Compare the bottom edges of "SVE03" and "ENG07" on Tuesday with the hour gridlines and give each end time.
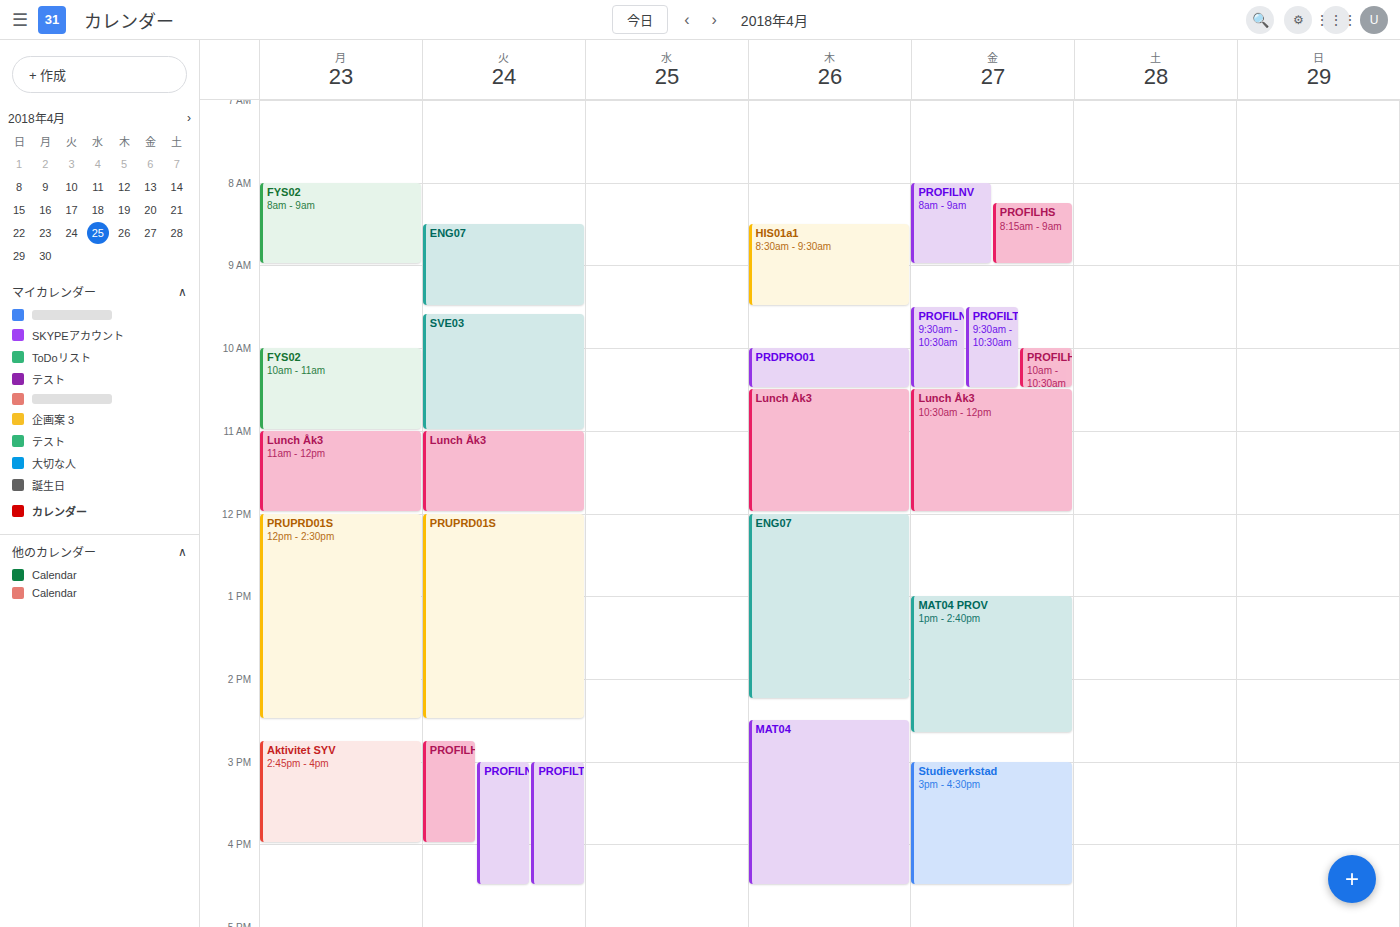
"SVE03": 11:00 AM, exactly on the 11 AM line. "ENG07": 9:30 AM, halfway between the 9 AM and 10 AM lines.